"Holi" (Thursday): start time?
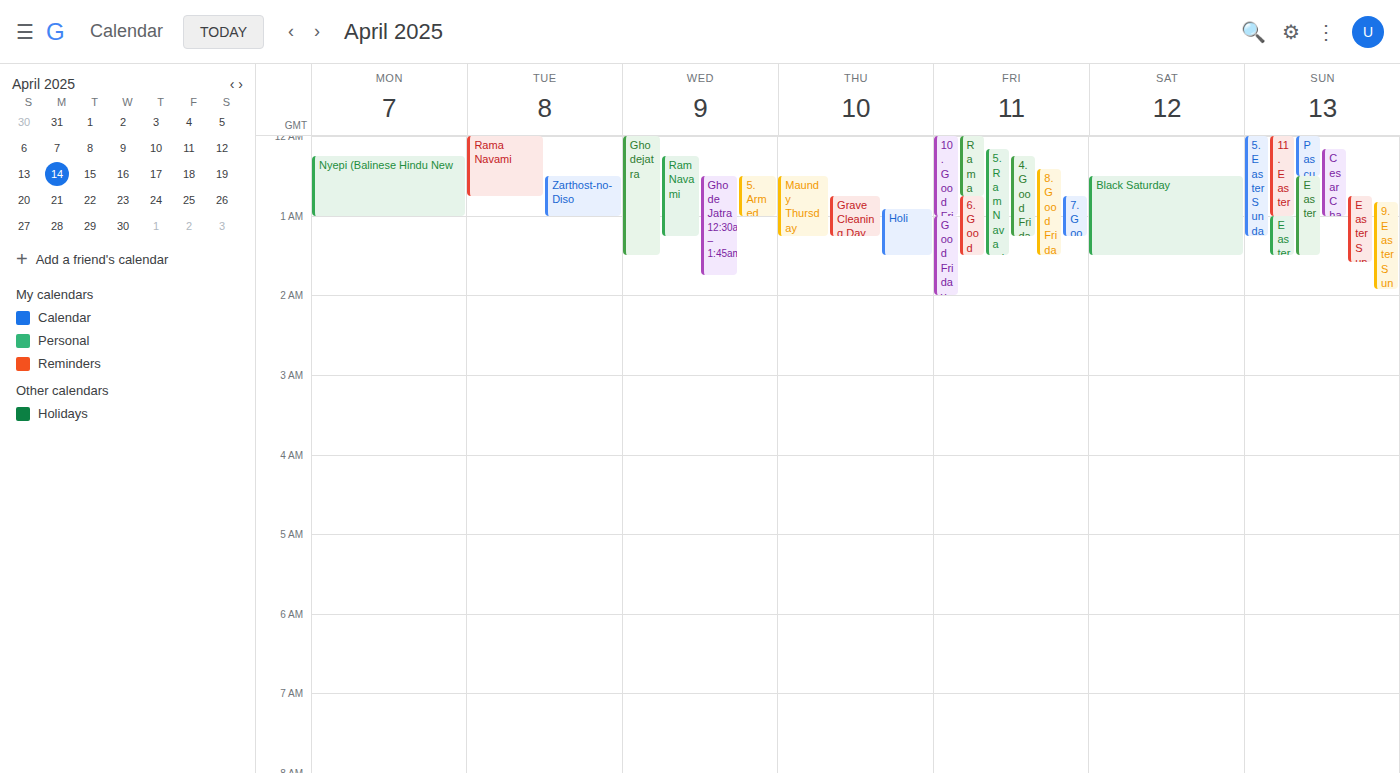
12:55 AM